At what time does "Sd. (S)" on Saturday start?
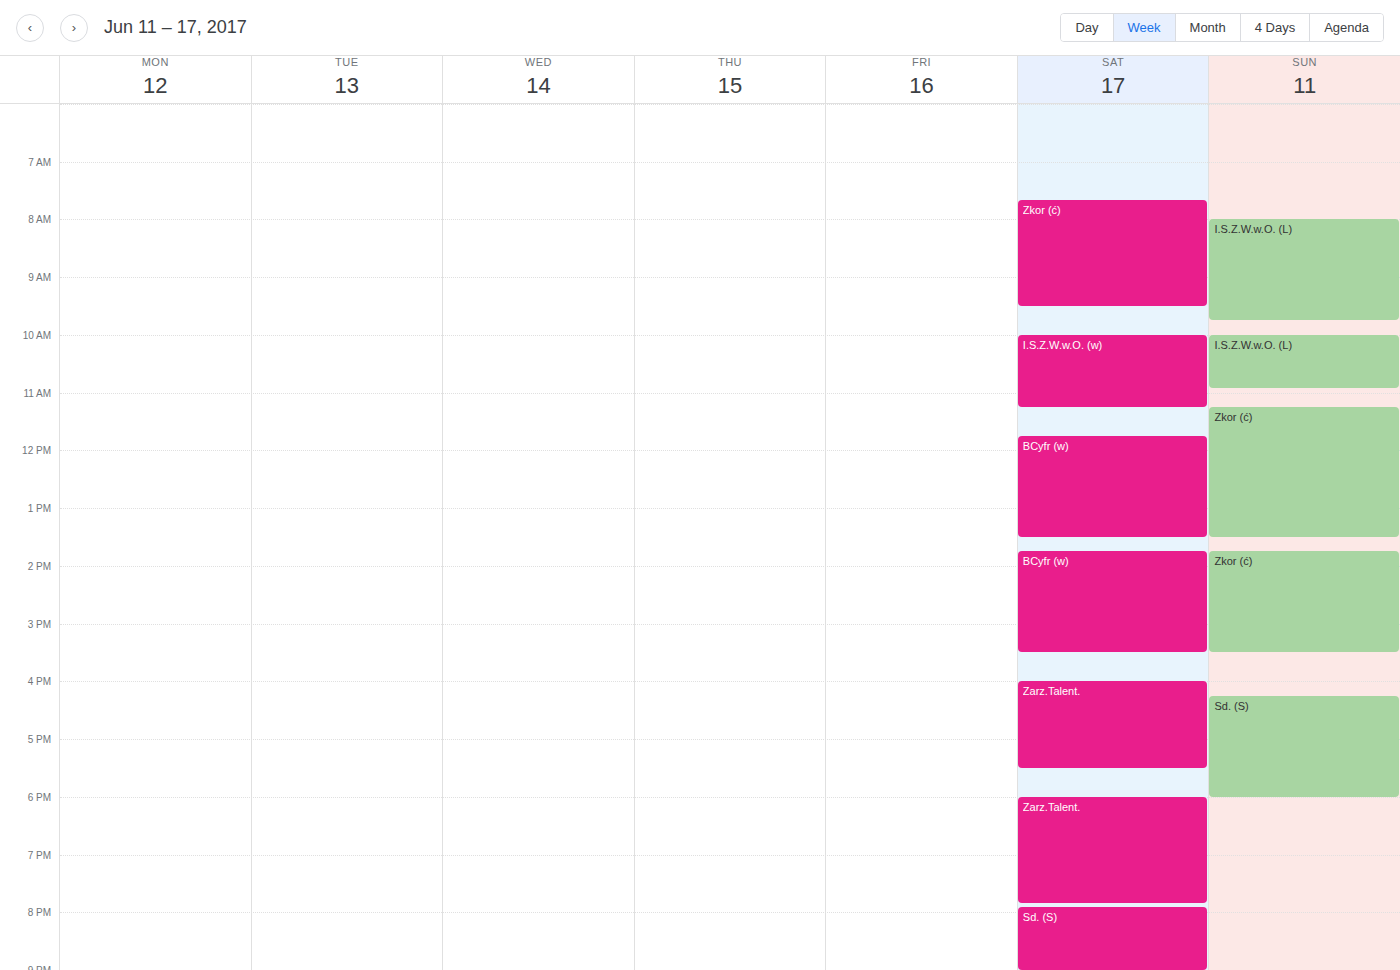
7:55 PM